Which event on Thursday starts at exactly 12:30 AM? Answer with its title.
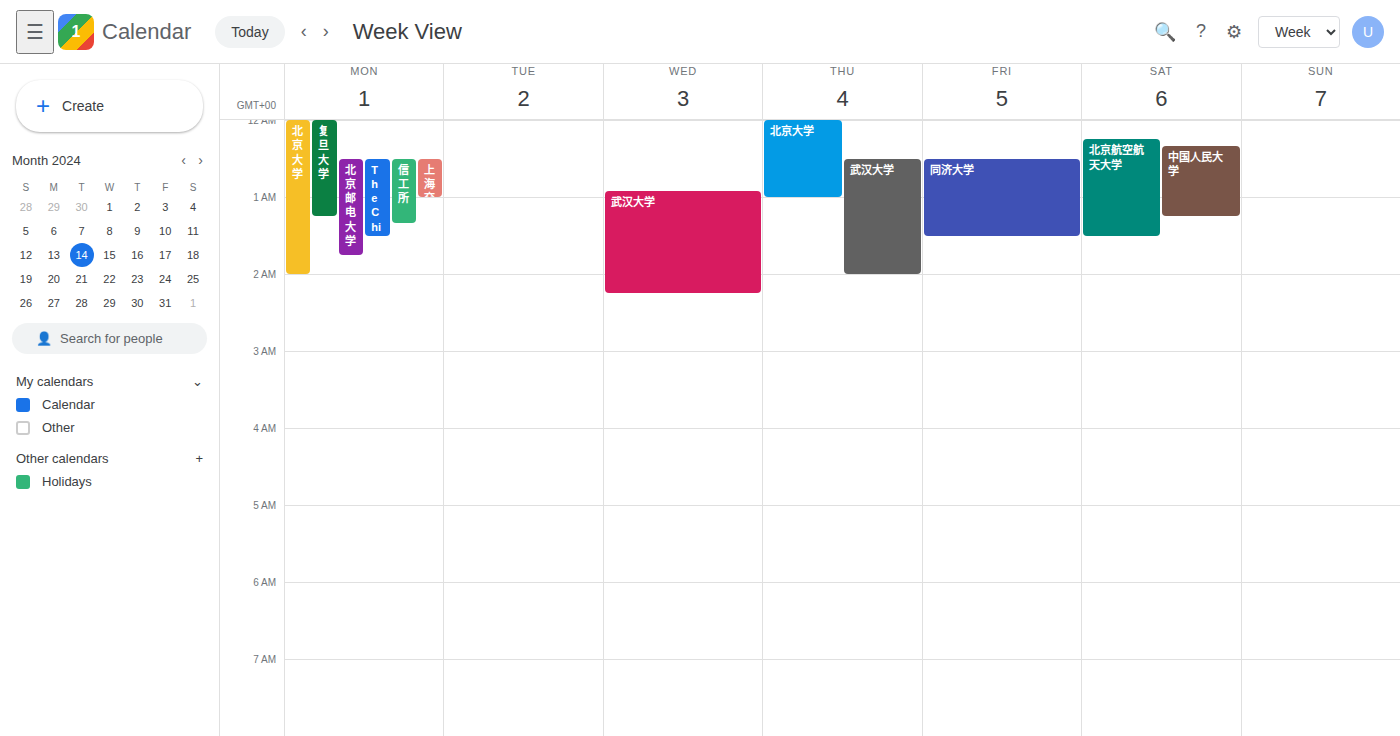
"武汉大学"